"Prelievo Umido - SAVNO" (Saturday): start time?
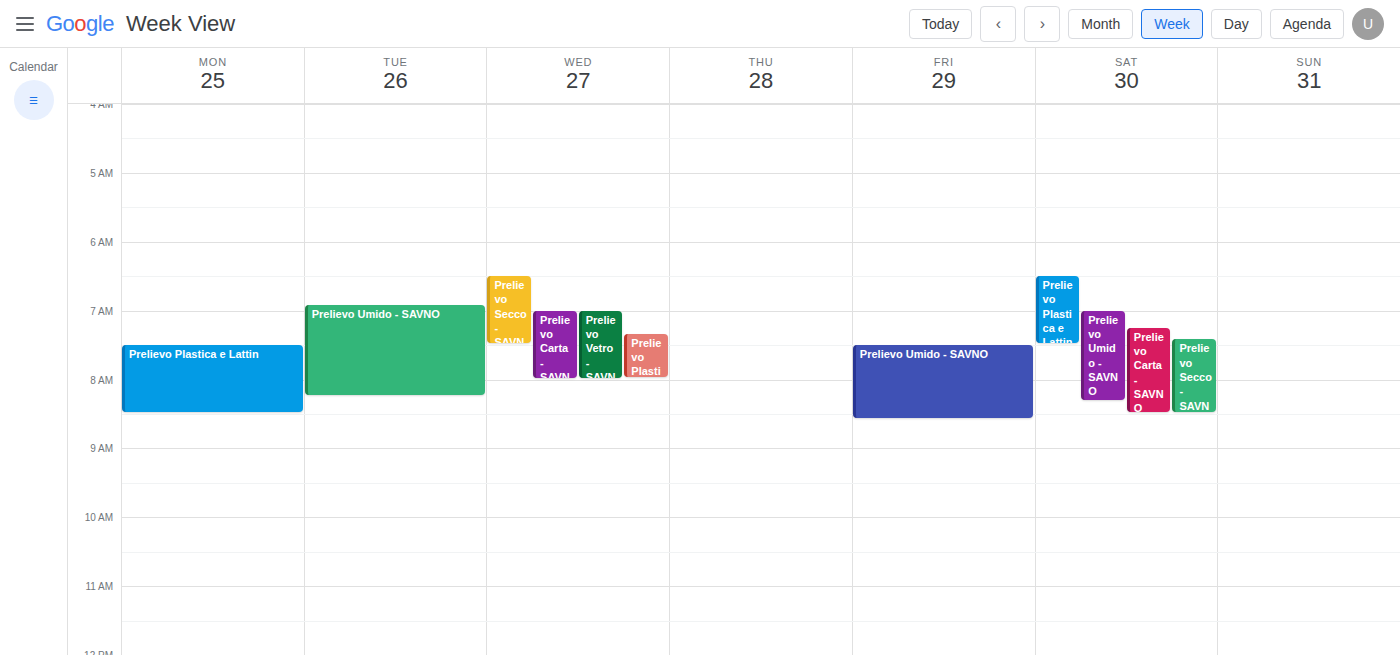
7:00 AM